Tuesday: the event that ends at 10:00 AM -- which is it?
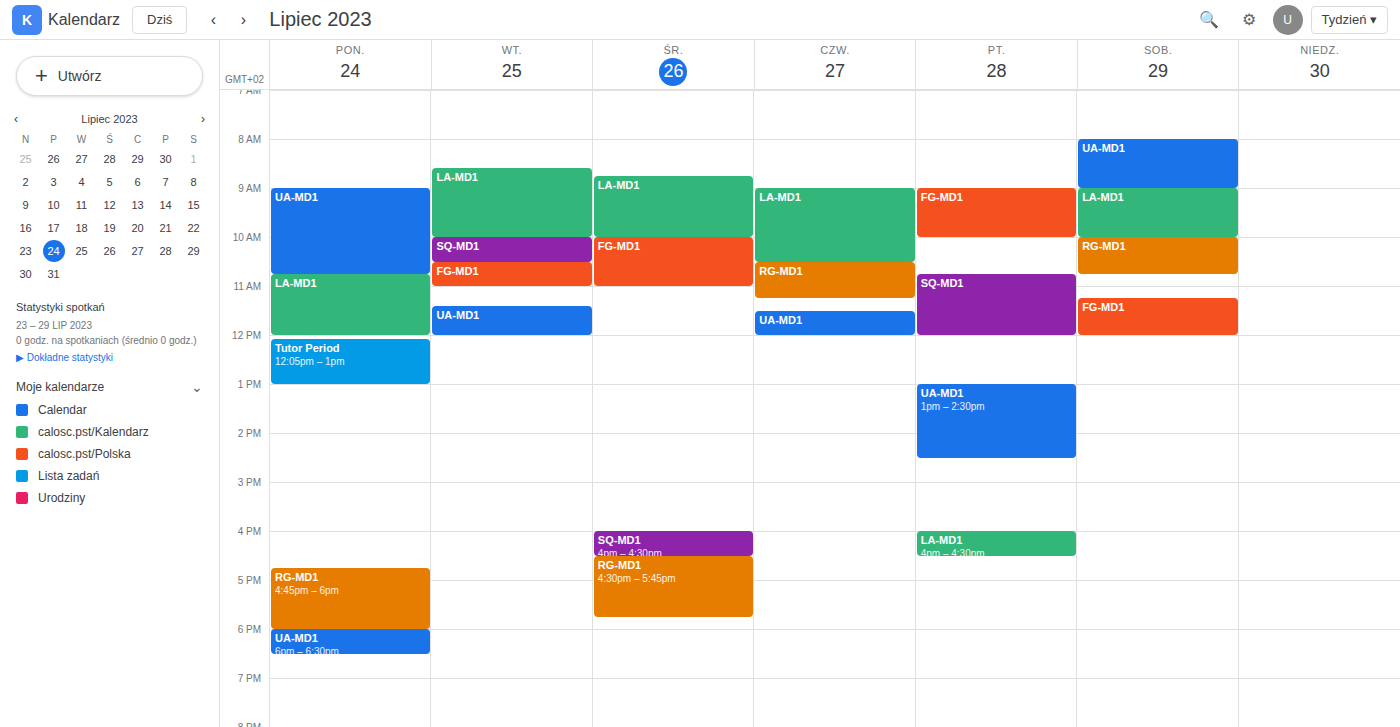
"LA-MD1"